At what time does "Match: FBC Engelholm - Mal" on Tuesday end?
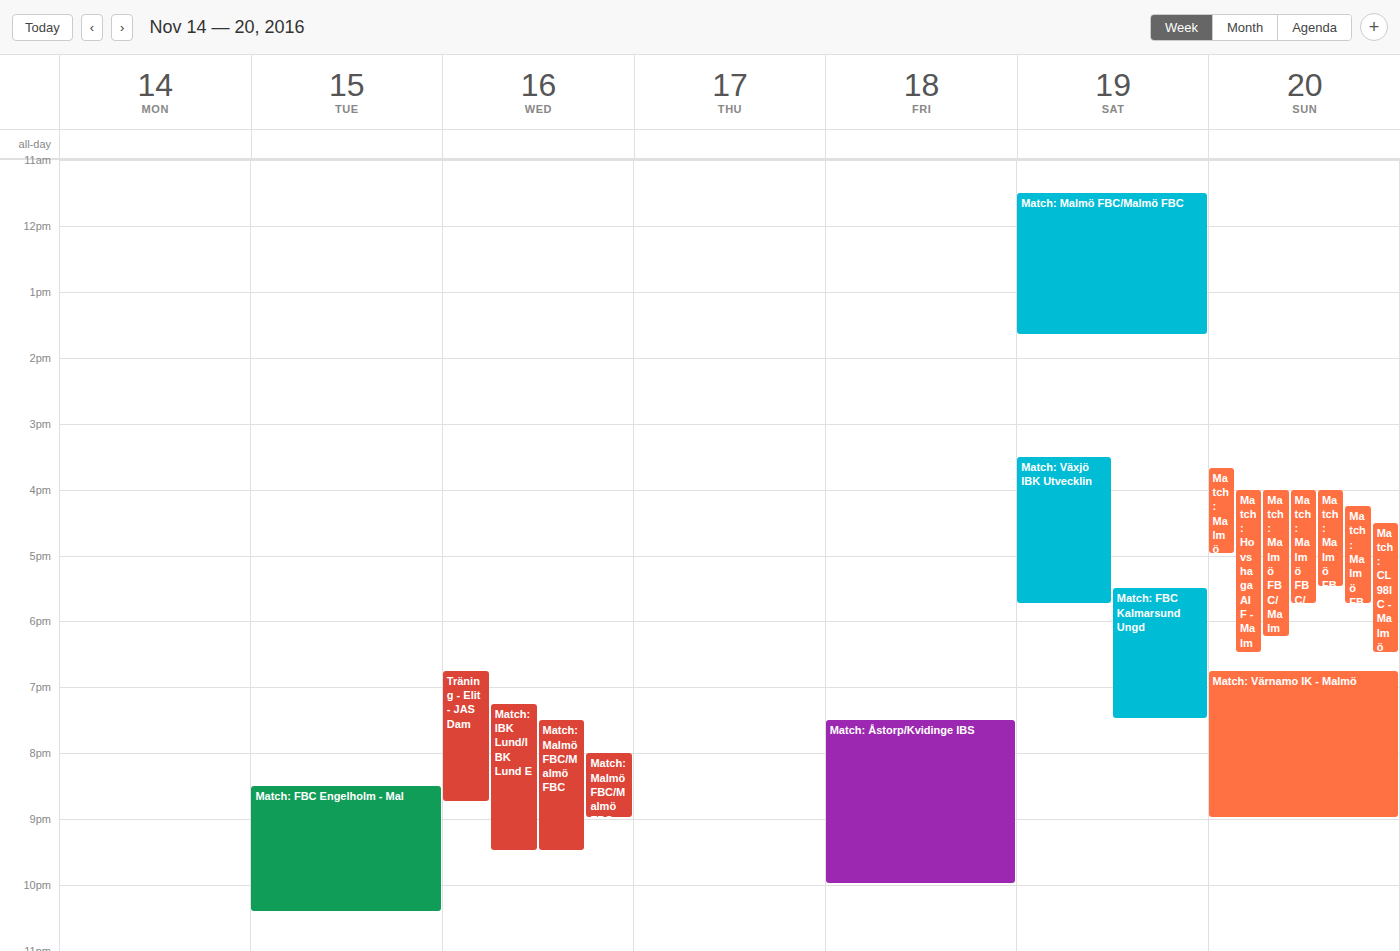
22:25